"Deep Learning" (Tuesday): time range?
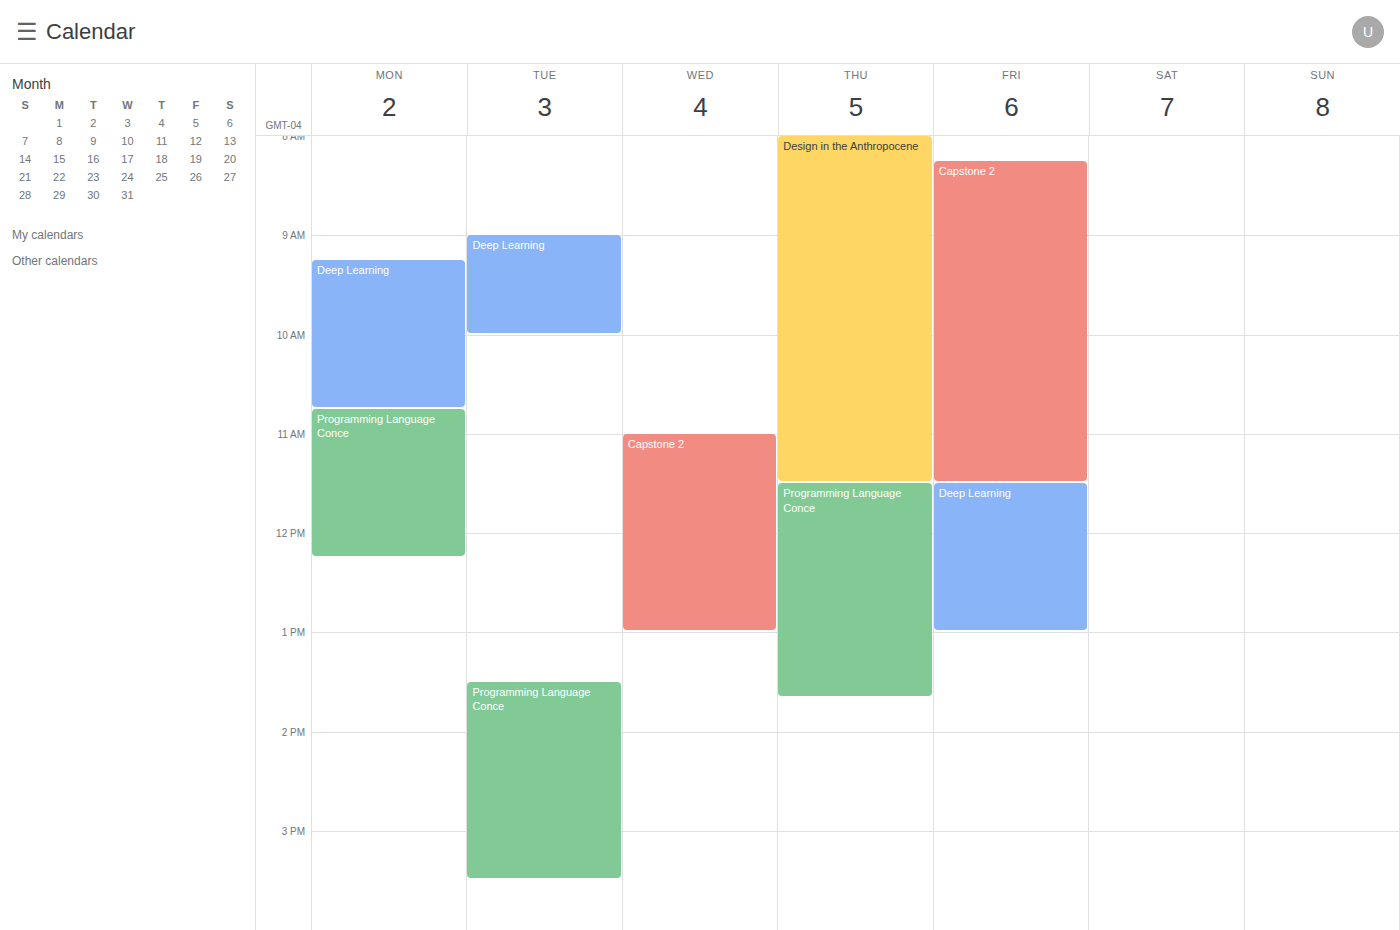
9:00 AM to 10:00 AM